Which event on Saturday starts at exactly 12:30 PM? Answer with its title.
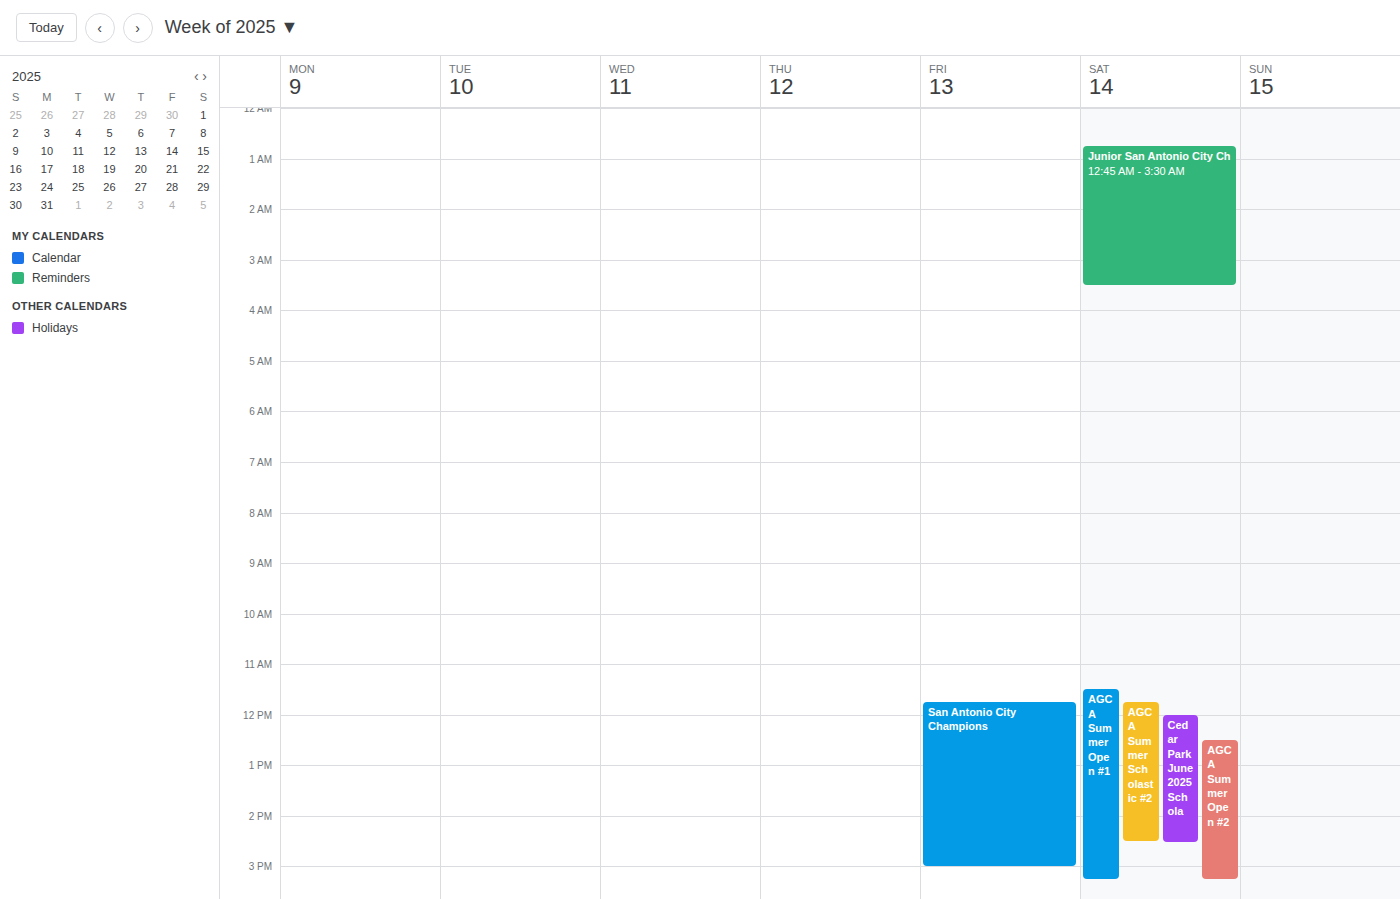
"AGCA Summer Open #2"